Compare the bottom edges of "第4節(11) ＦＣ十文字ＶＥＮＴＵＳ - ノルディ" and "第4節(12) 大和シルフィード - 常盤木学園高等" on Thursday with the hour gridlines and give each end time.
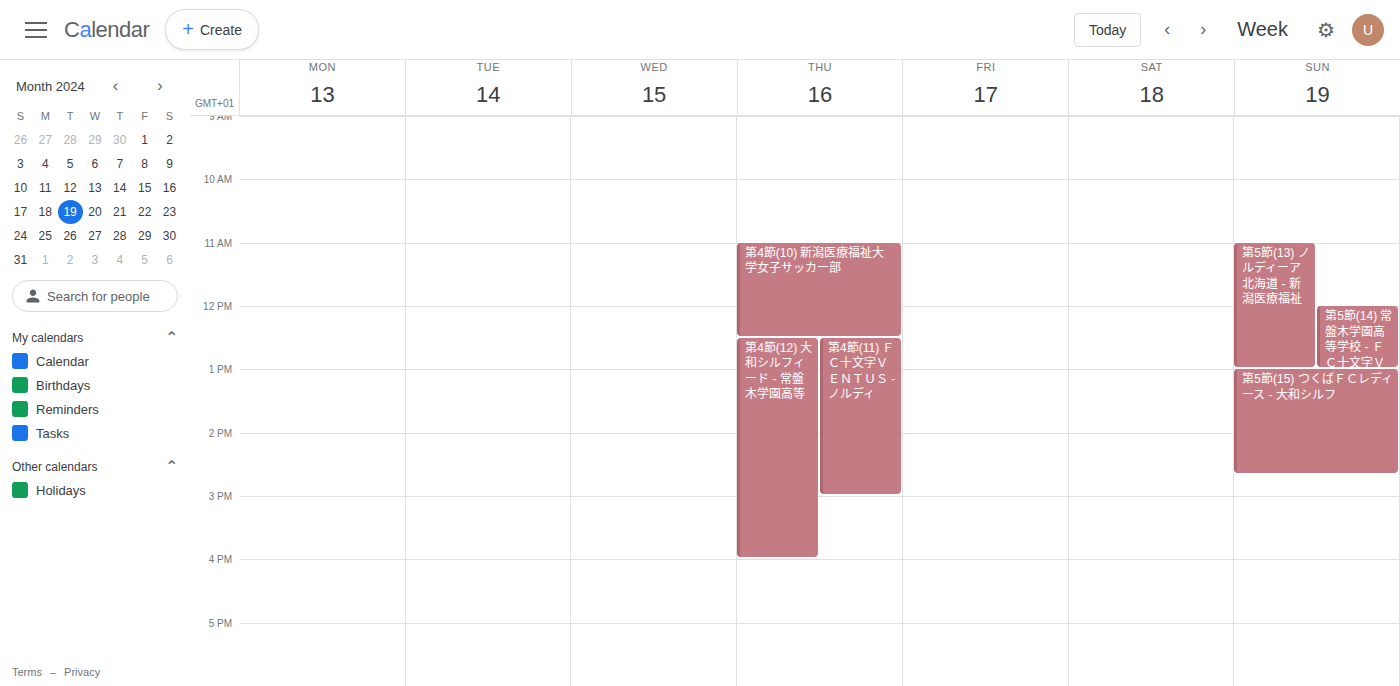
"第4節(11) ＦＣ十文字ＶＥＮＴＵＳ - ノルディ": 3:00 PM, exactly on the 3 PM line. "第4節(12) 大和シルフィード - 常盤木学園高等": 4:00 PM, exactly on the 4 PM line.